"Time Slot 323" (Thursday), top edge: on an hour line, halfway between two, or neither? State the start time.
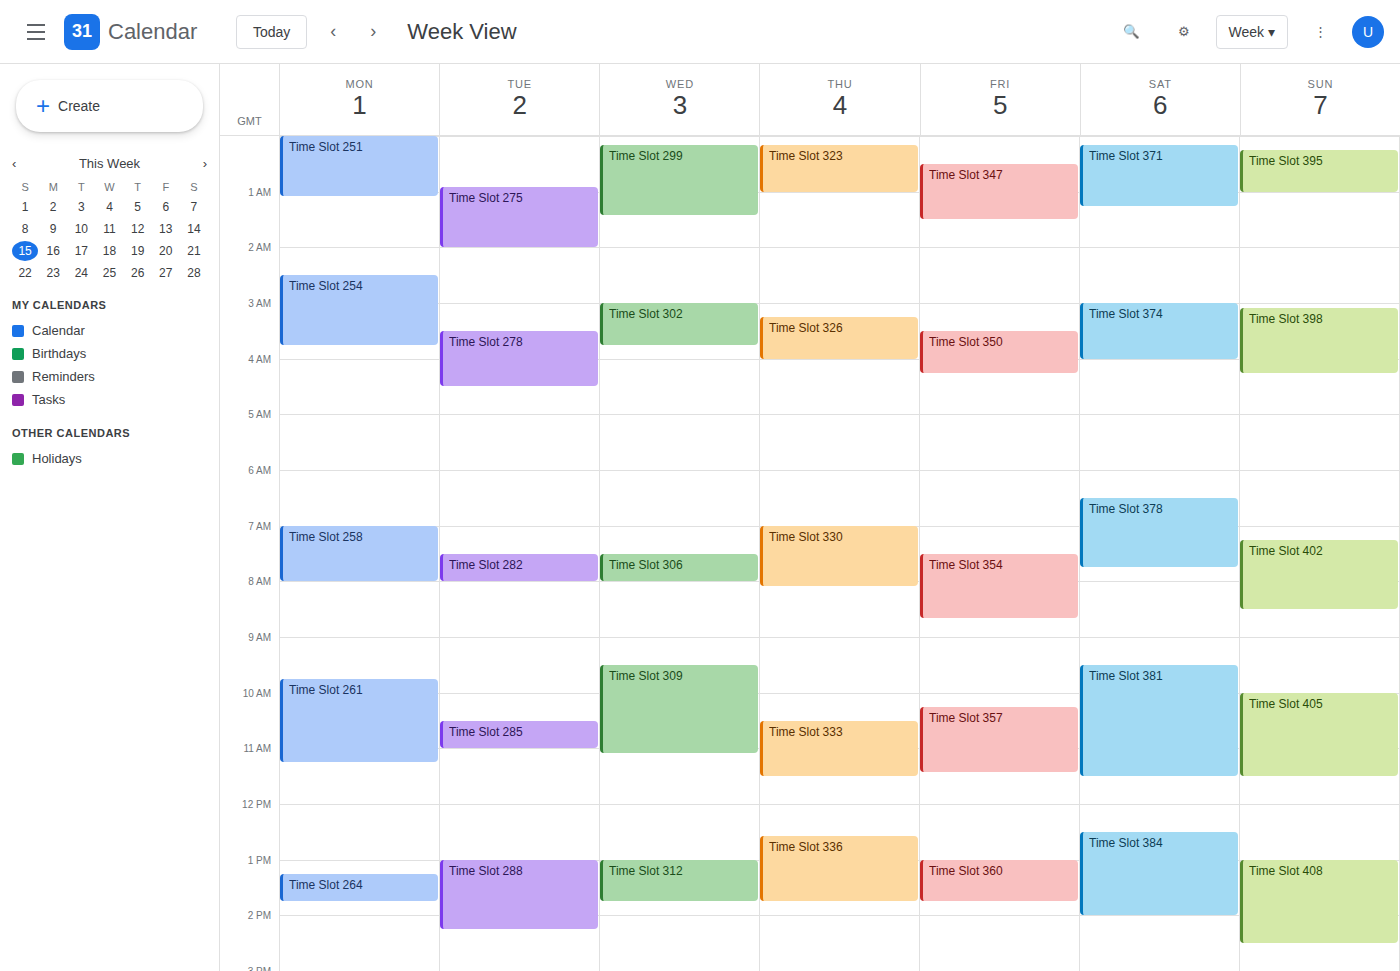
12:10 AM -- neither: 10 minutes below the 12 AM line and 50 minutes above the 1 AM line.